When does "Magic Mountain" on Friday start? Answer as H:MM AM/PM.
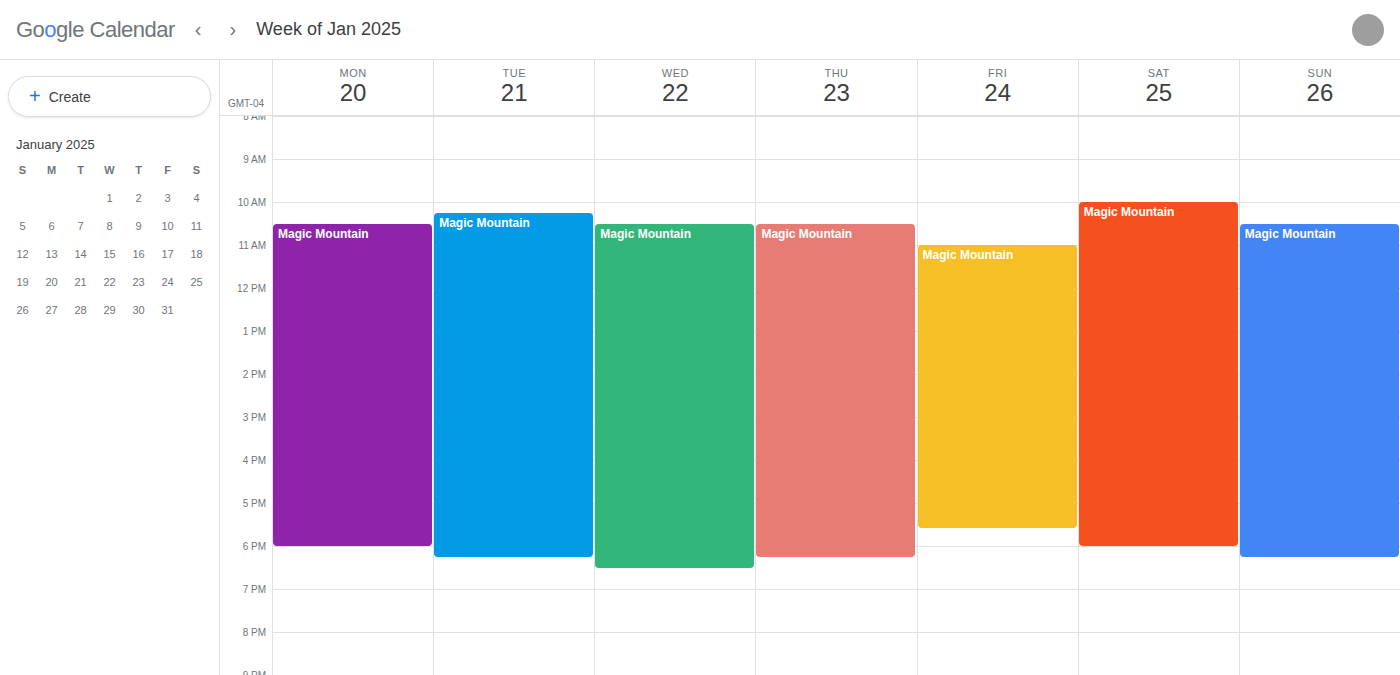
11:00 AM